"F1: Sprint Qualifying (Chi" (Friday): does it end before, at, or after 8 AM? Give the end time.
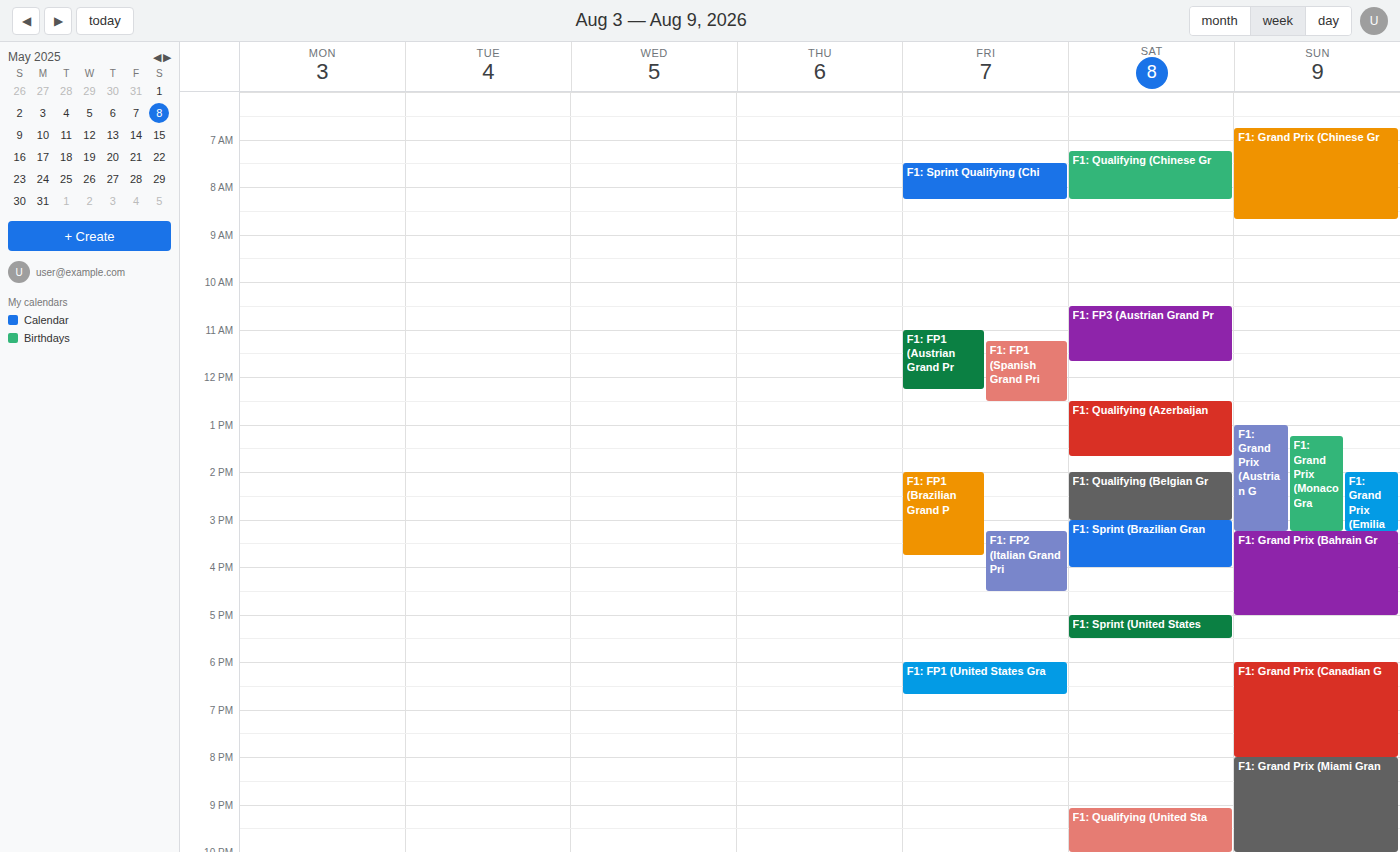
8:15 AM -- after 8 AM, 15 minutes below the 8 AM line.